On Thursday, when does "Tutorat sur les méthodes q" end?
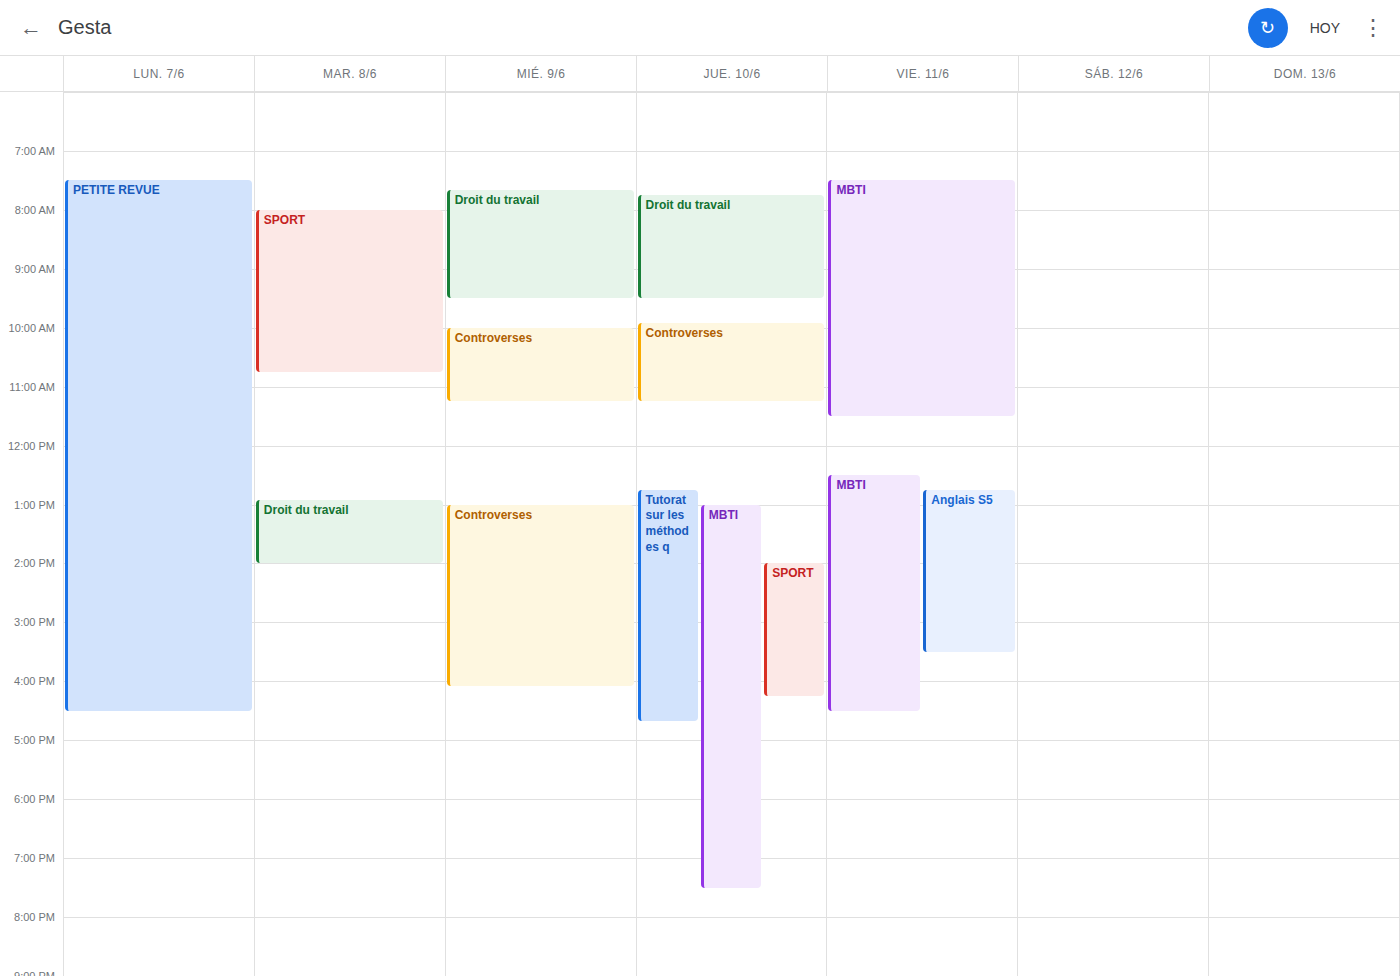
4:40 PM